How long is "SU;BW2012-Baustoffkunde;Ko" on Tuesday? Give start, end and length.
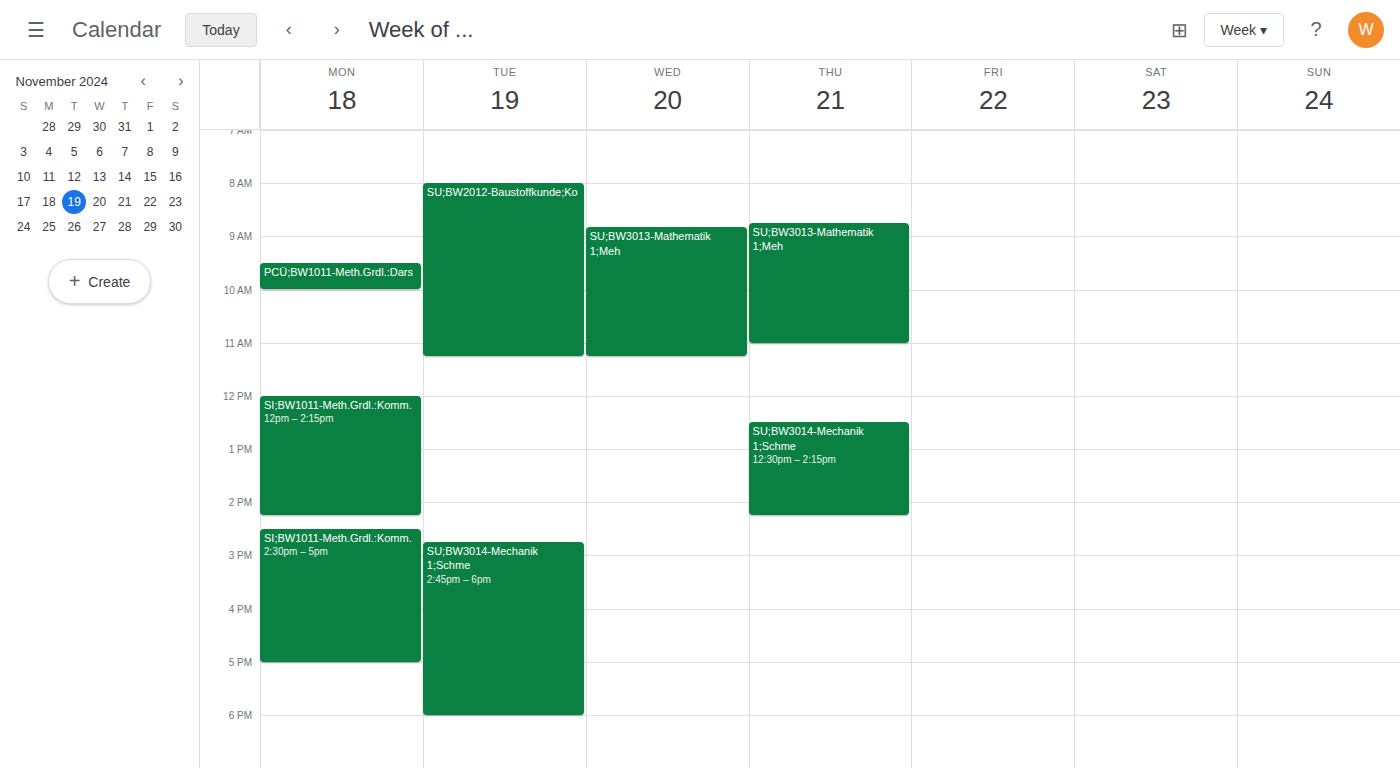
08:00 to 11:15, 3 hours 15 minutes